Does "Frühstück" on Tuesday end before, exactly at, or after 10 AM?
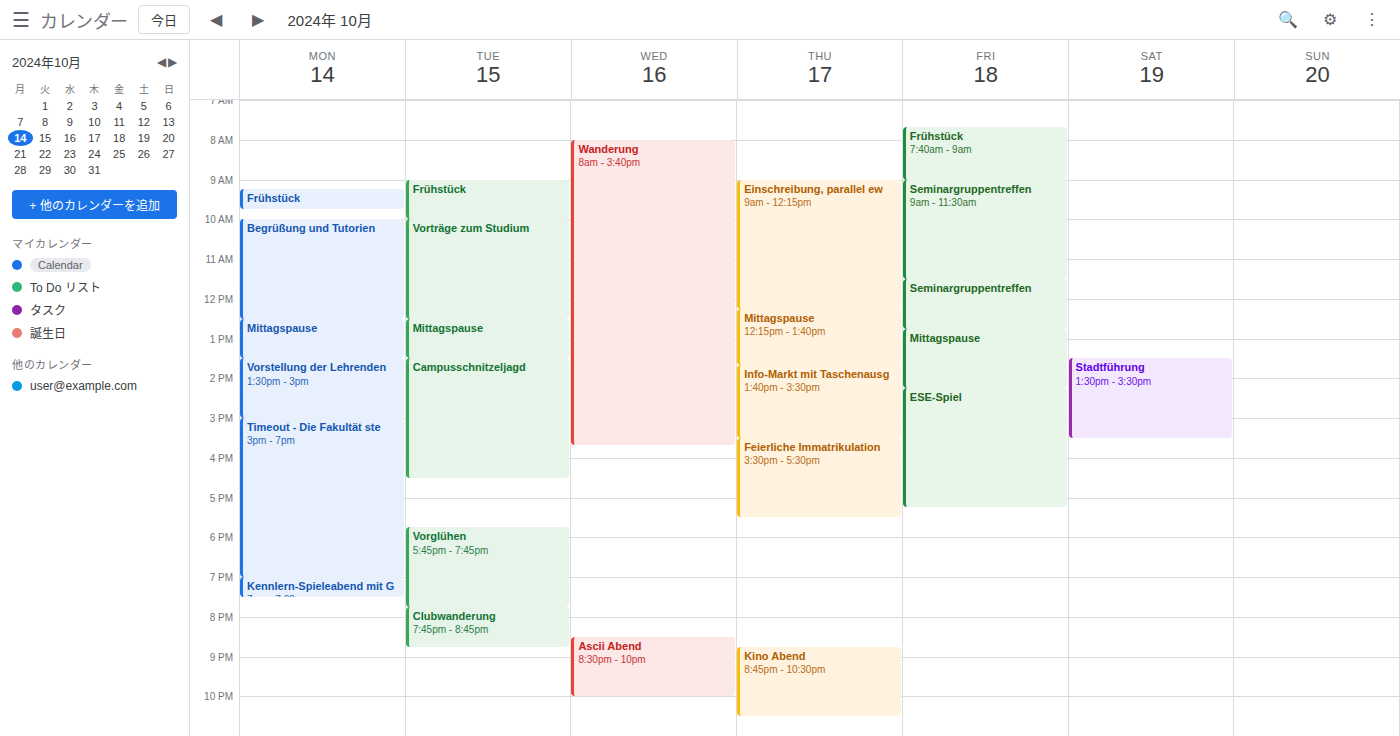
10:00 AM -- exactly at 10 AM, on the 10 AM line.